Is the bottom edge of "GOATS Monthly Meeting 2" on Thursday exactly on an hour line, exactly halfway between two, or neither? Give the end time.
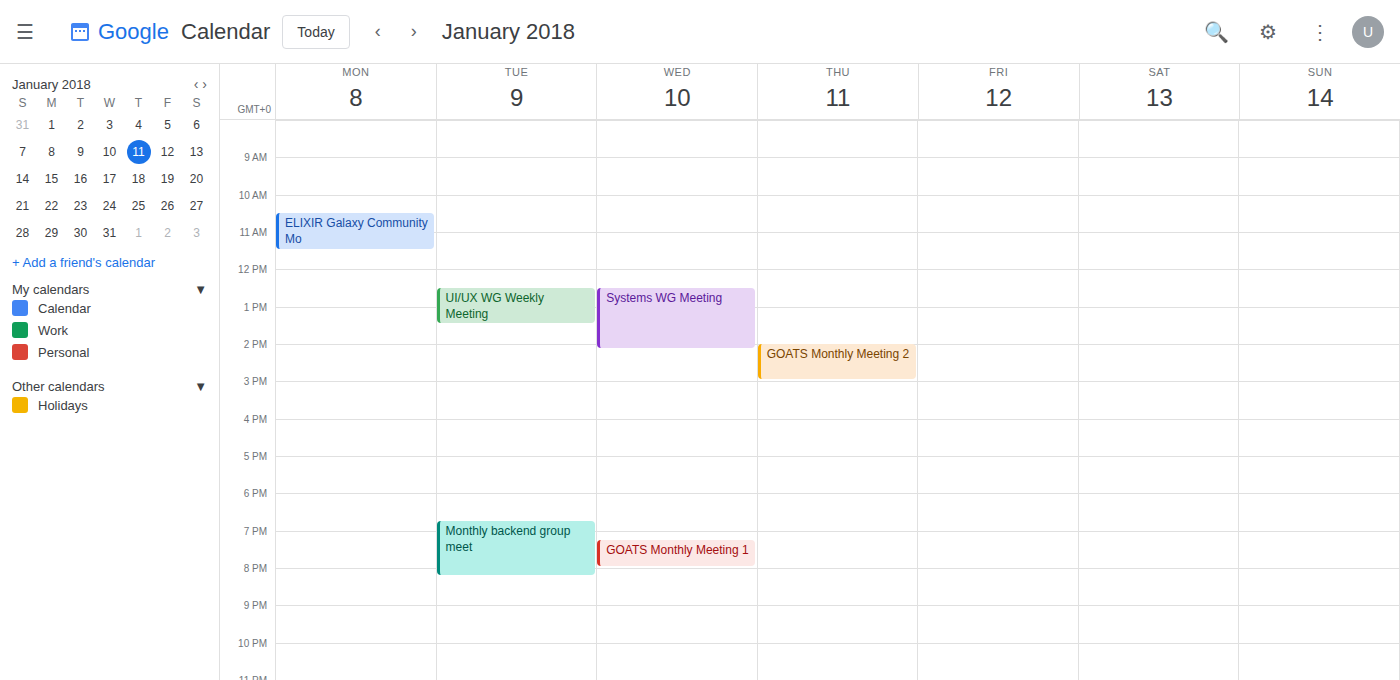
3:00 PM -- exactly on the 3 PM line.